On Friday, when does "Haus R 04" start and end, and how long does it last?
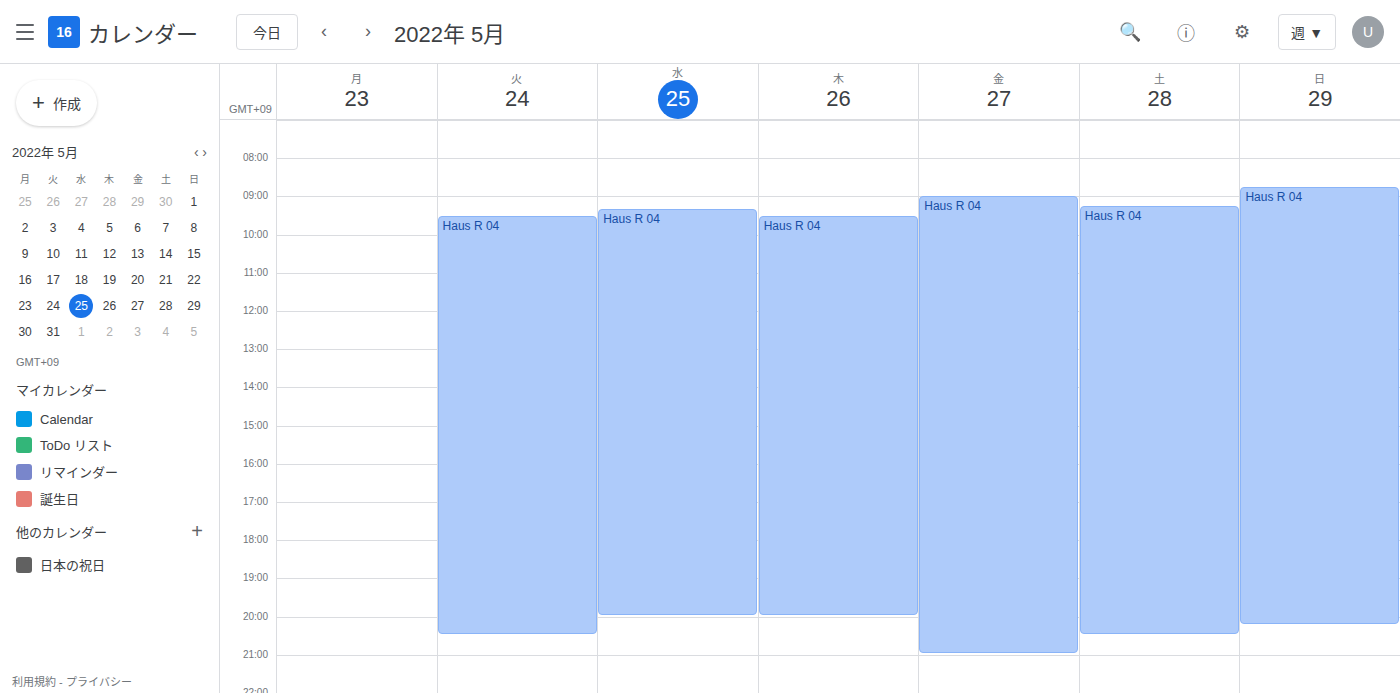
9:00 AM to 9:00 PM, 12 hours